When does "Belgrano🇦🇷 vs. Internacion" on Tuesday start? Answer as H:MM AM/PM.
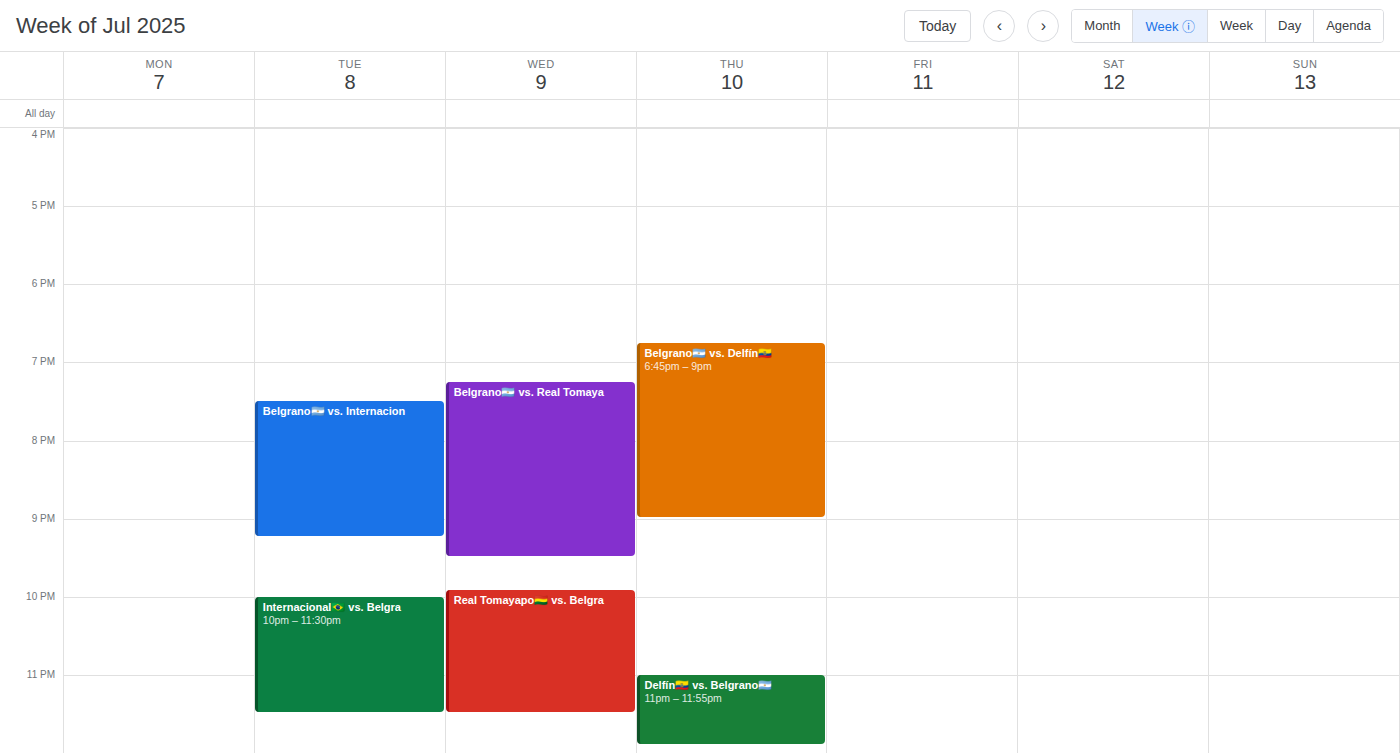
7:30 PM